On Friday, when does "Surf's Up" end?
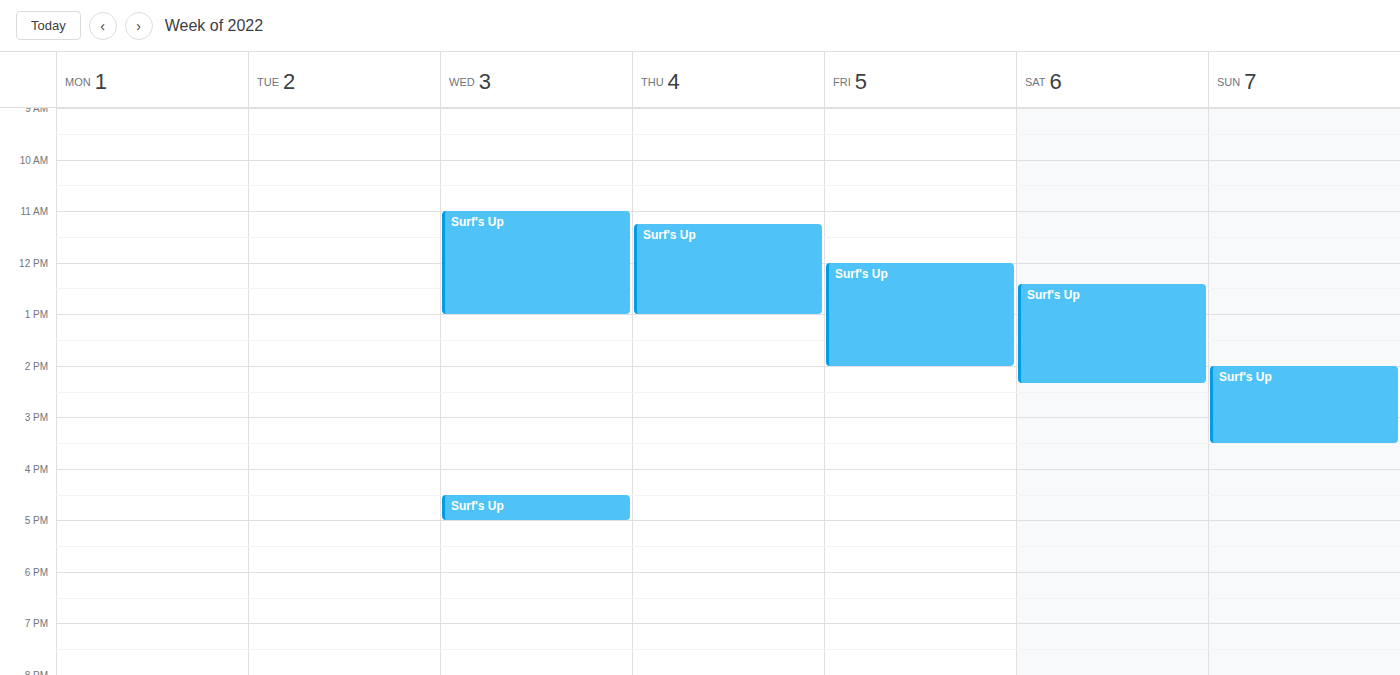
2:00 PM